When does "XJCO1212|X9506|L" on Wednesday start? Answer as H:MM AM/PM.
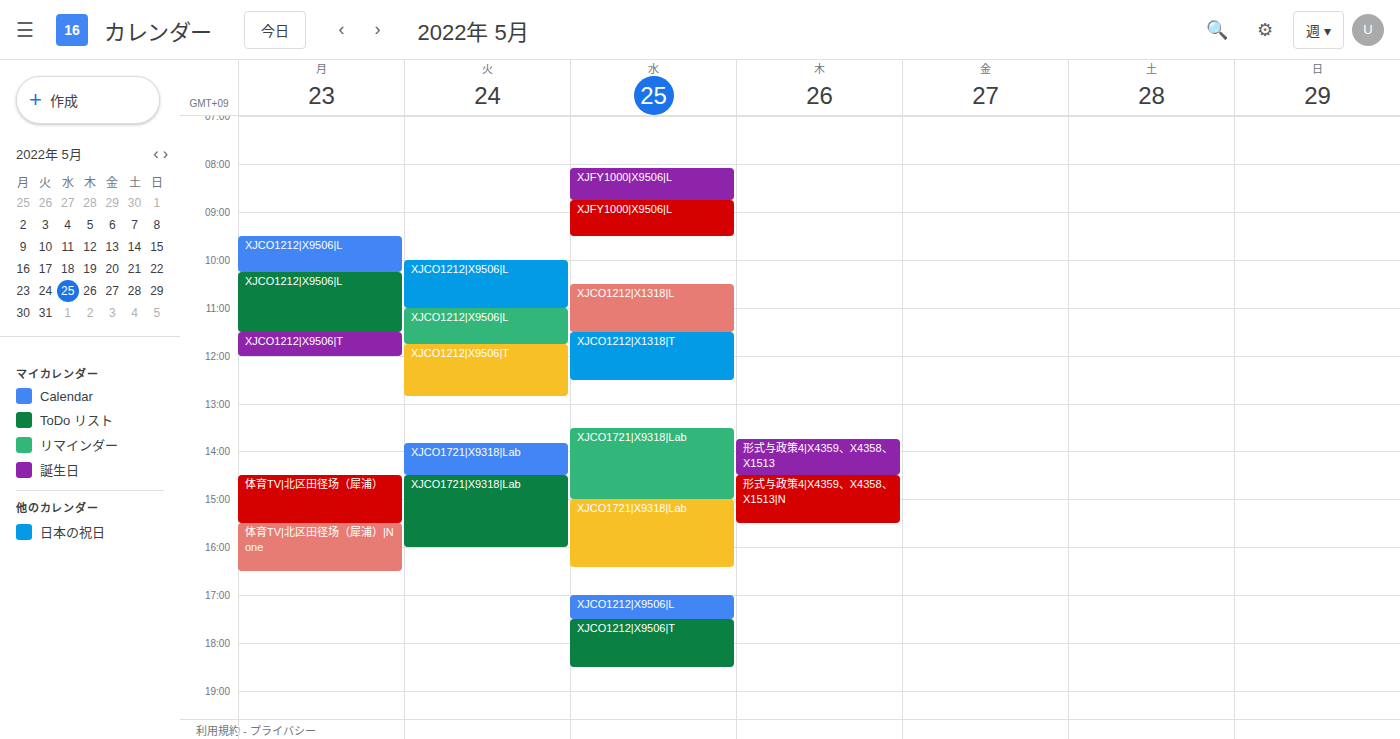
5:00 PM